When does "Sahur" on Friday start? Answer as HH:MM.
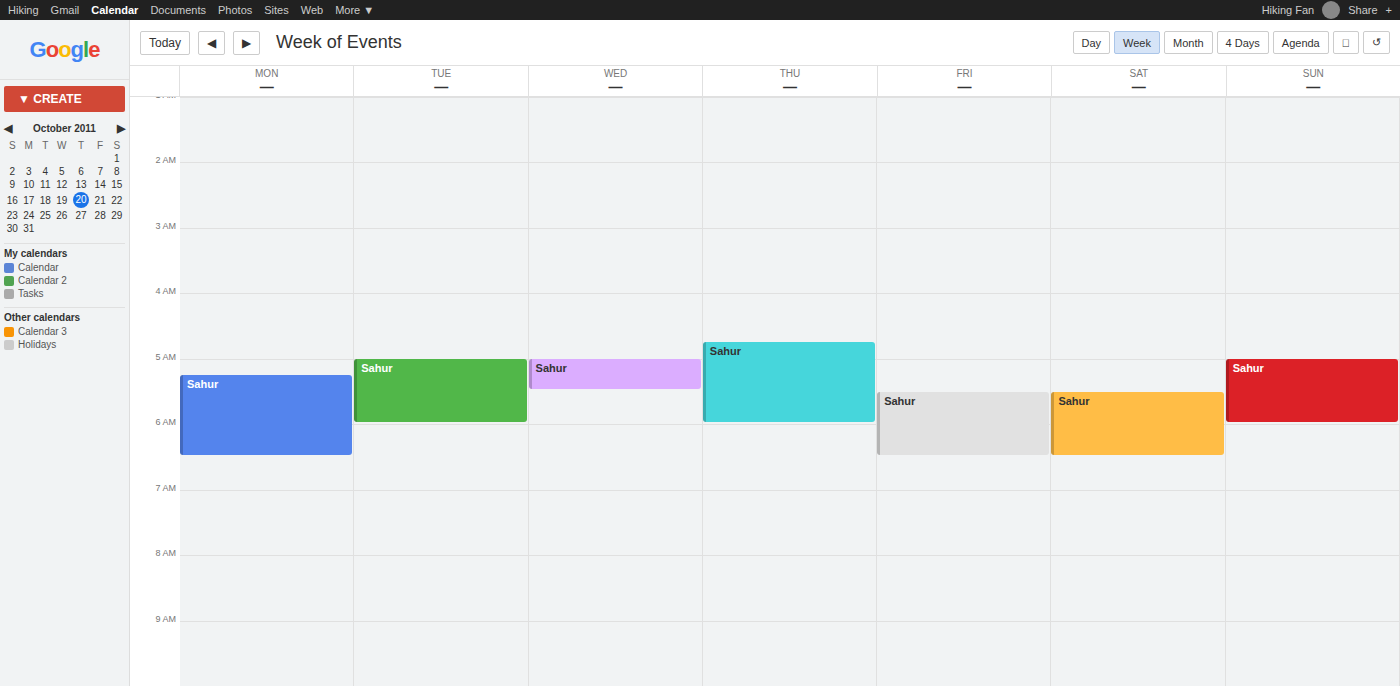
05:30